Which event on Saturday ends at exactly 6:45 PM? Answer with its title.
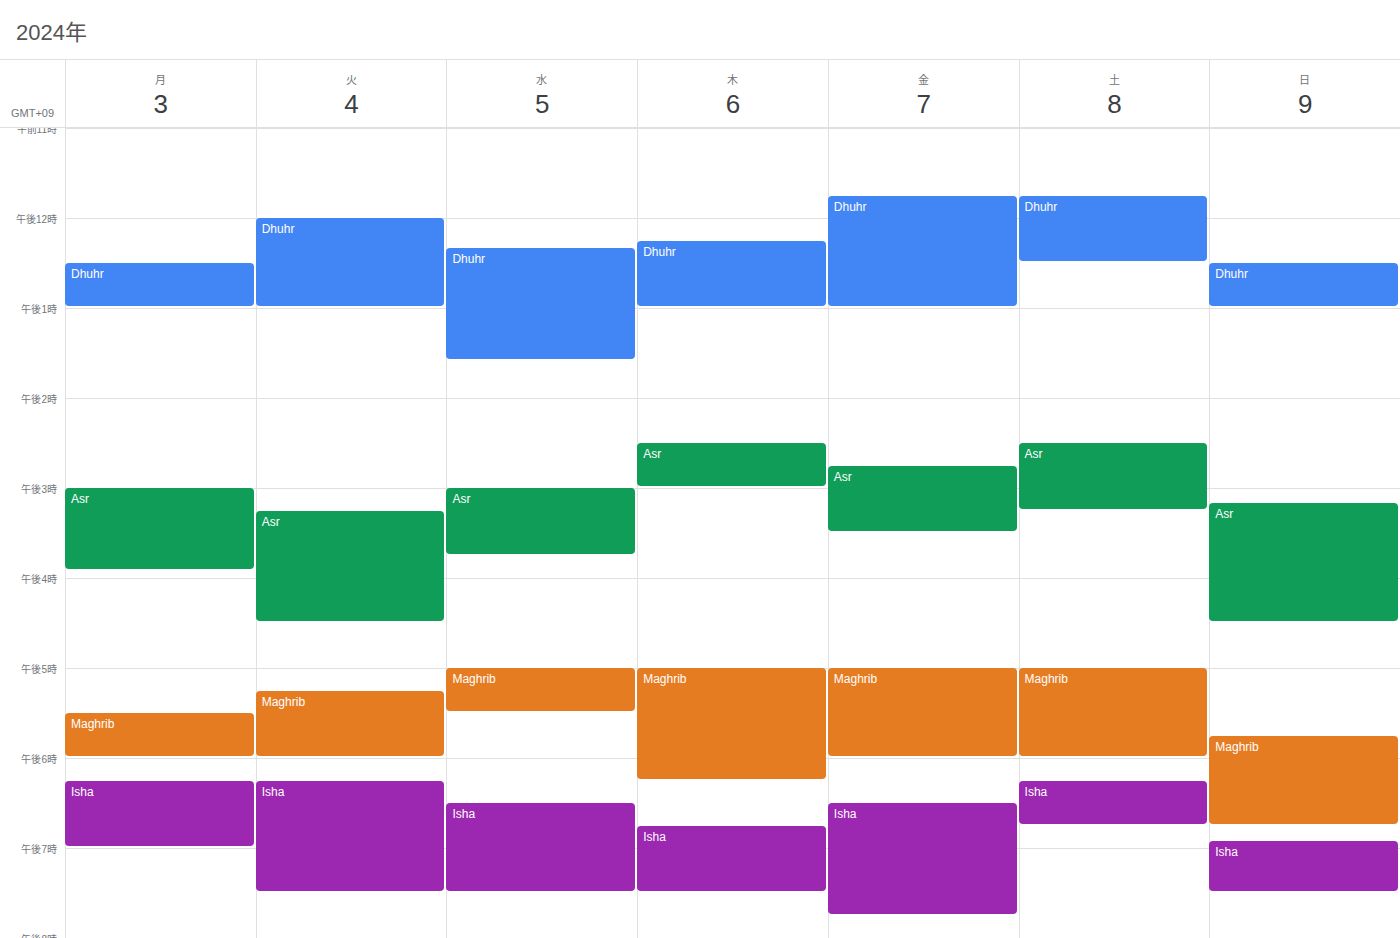
"Isha"